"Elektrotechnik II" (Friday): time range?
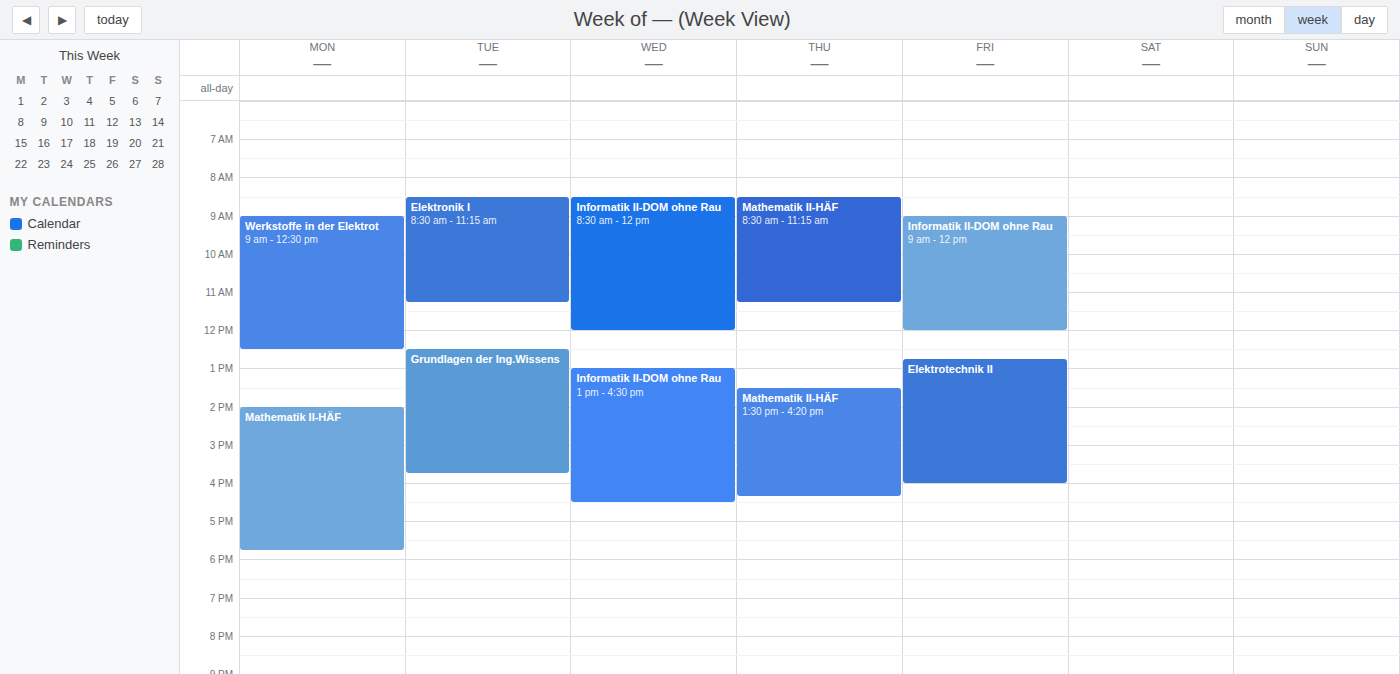
12:45 to 16:00